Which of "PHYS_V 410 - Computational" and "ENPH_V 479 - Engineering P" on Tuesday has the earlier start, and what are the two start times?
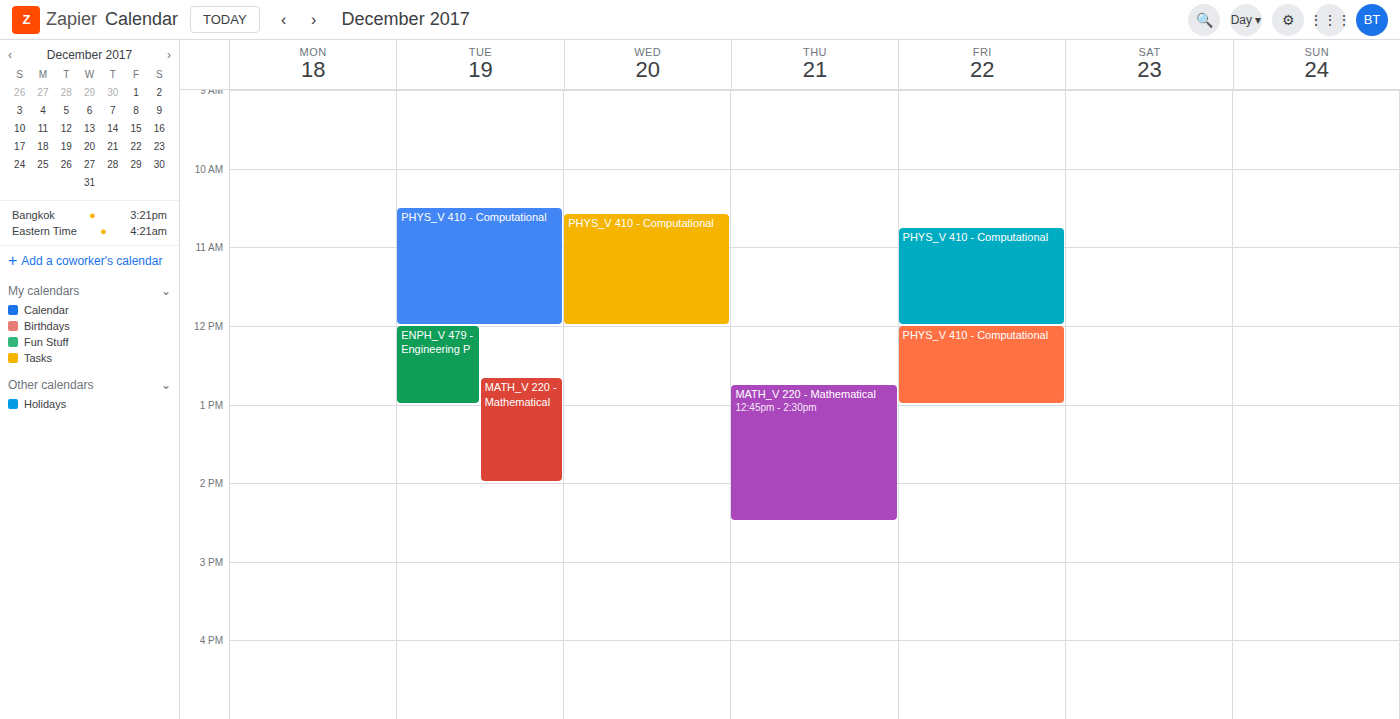
"PHYS_V 410 - Computational" 10:30 AM; "ENPH_V 479 - Engineering P" 12:00 PM.